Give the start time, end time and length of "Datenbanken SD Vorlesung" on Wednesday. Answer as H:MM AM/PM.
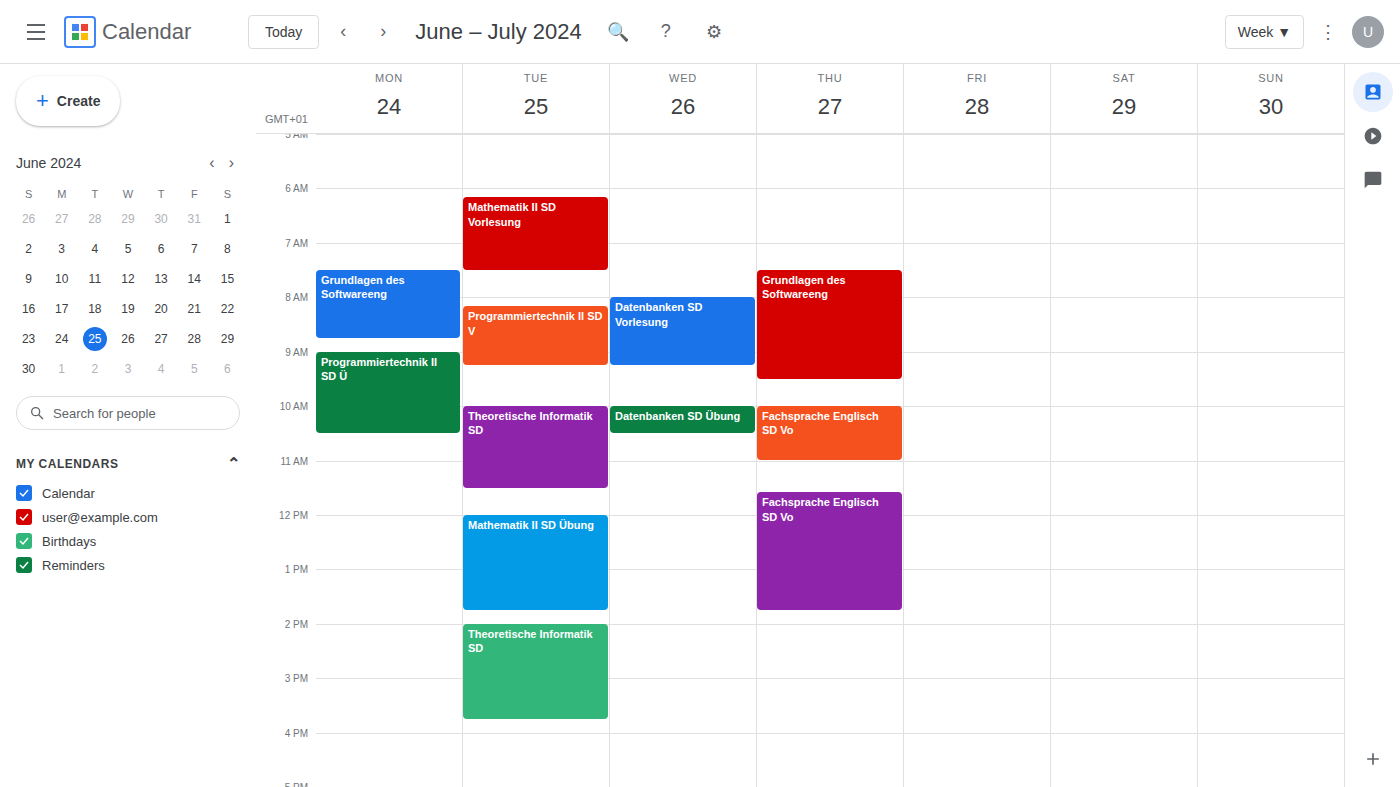
8:00 AM to 9:15 AM, 1 hour 15 minutes